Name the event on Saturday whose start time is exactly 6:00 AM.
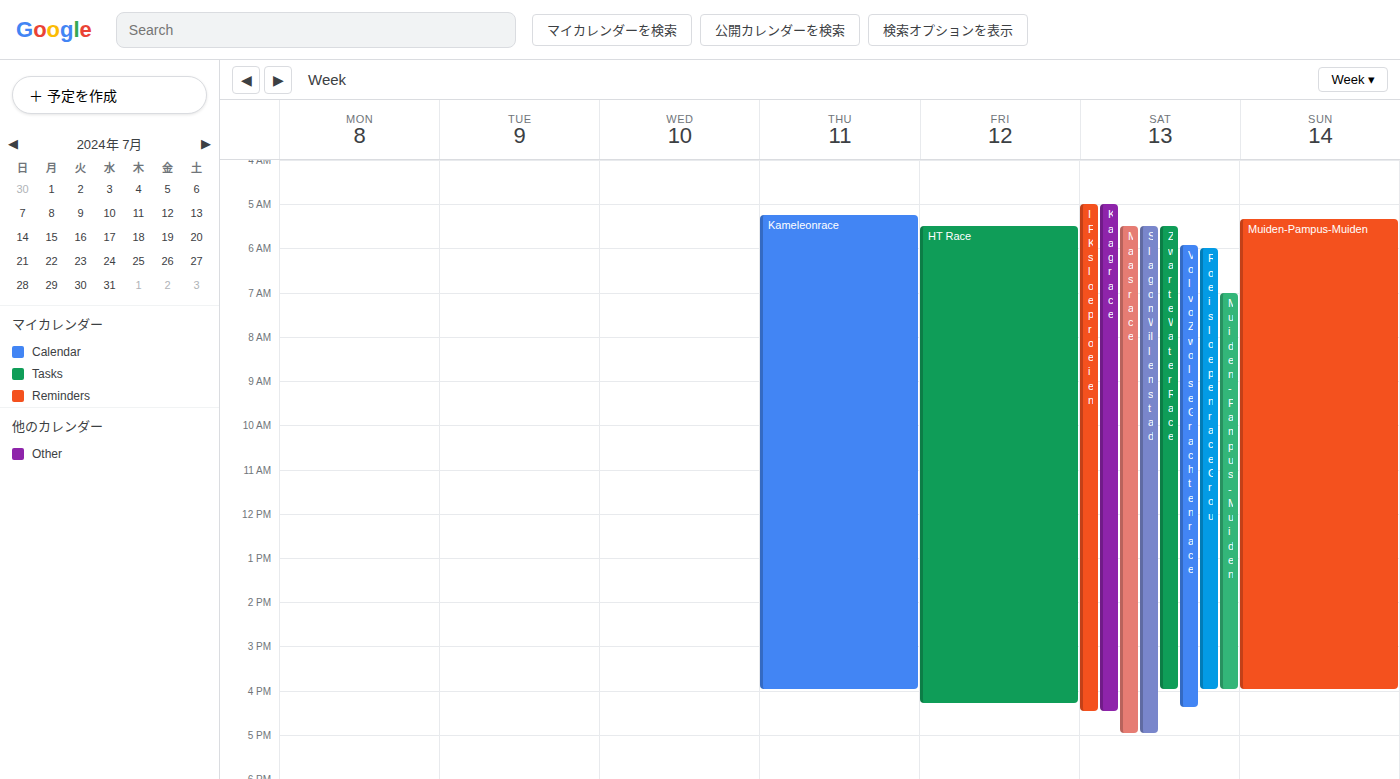
"Roeisloepenrace Grou"